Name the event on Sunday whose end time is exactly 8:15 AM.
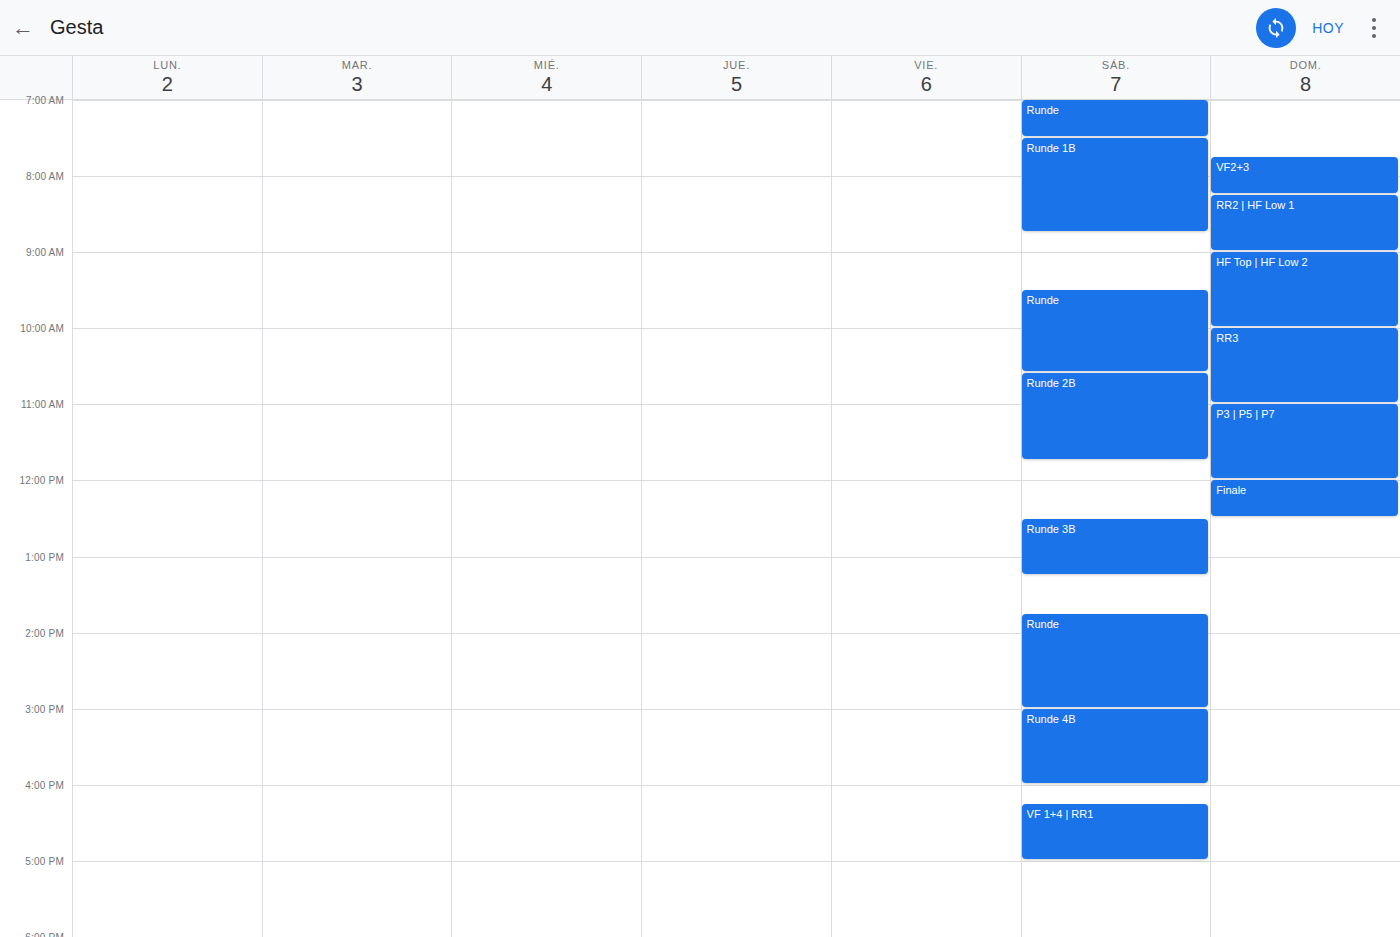
"VF2+3"